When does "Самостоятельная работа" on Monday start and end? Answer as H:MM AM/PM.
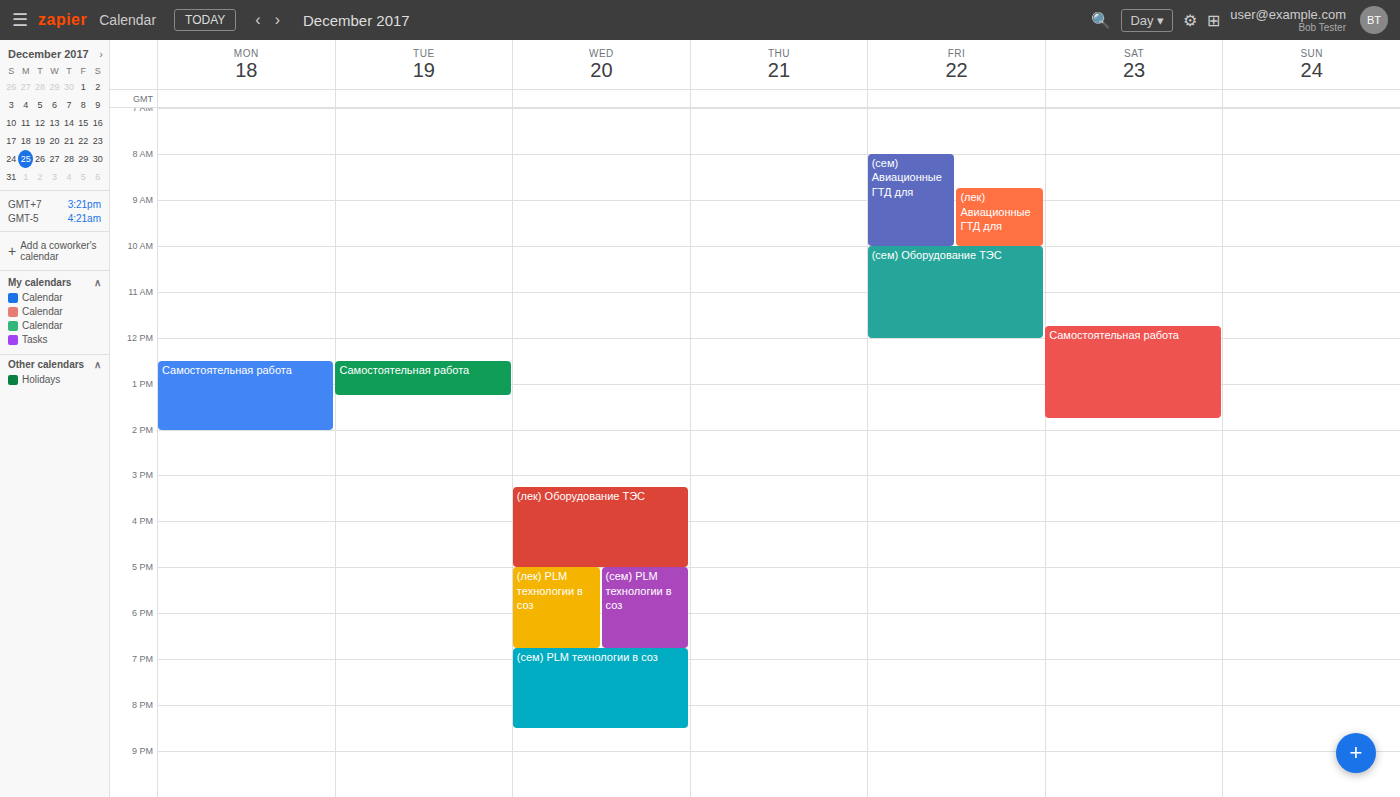
12:30 PM to 2:00 PM